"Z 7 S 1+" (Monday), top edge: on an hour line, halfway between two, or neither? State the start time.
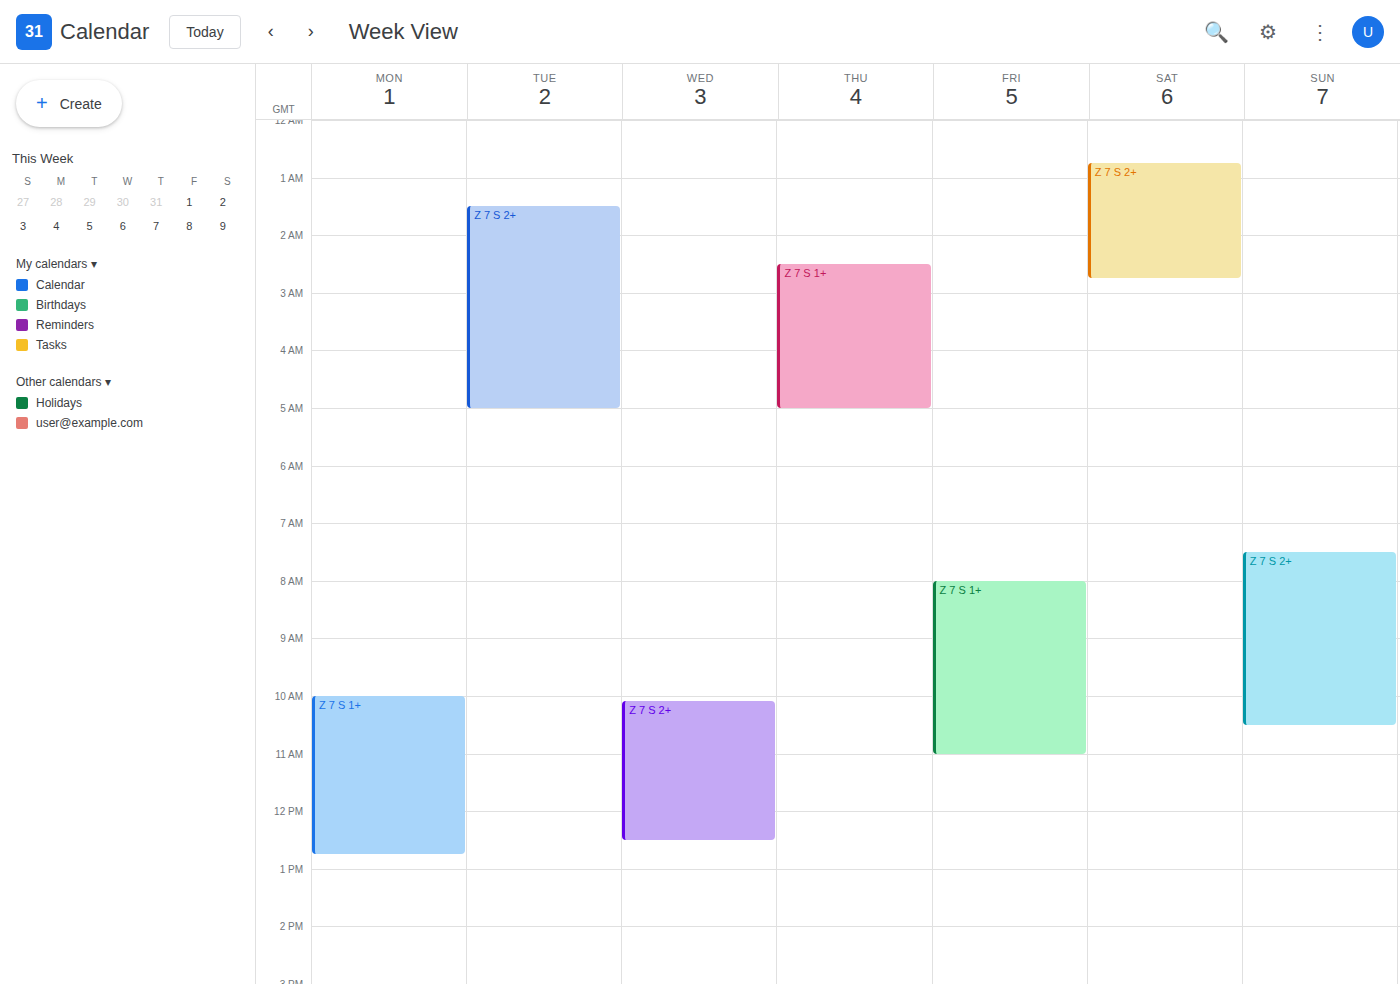
10:00 AM -- exactly on the 10 AM line.